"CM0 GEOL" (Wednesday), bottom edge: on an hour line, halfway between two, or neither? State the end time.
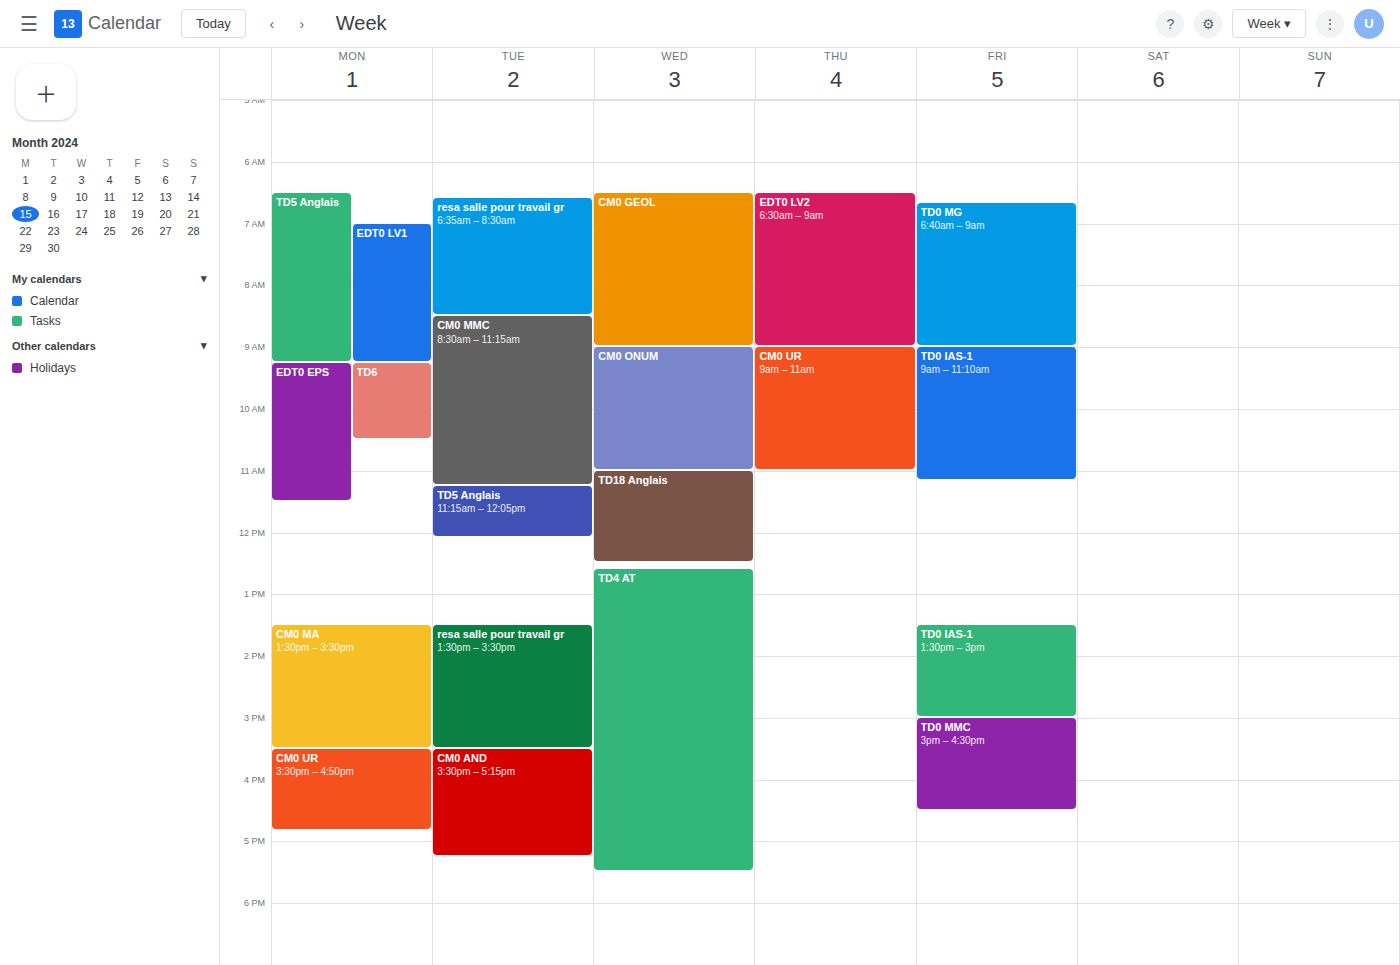
9:00 AM -- exactly on the 9 AM line.